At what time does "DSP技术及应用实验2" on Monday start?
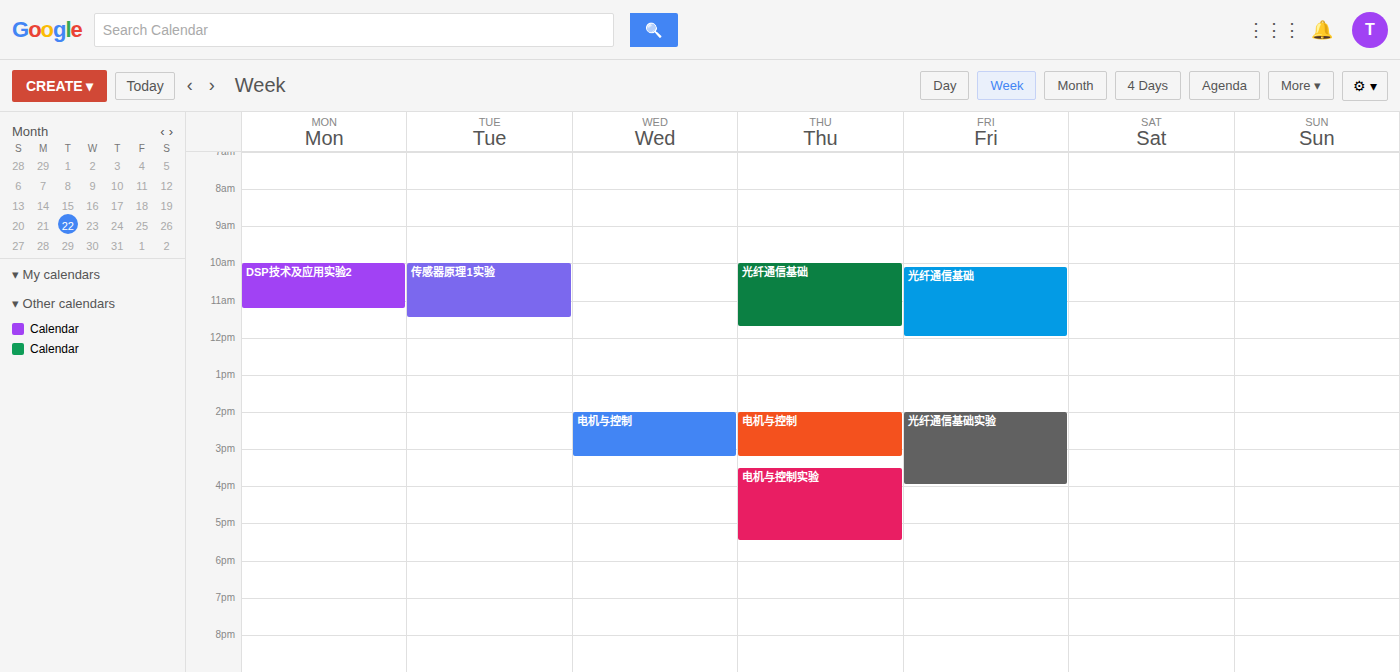
10:00 AM